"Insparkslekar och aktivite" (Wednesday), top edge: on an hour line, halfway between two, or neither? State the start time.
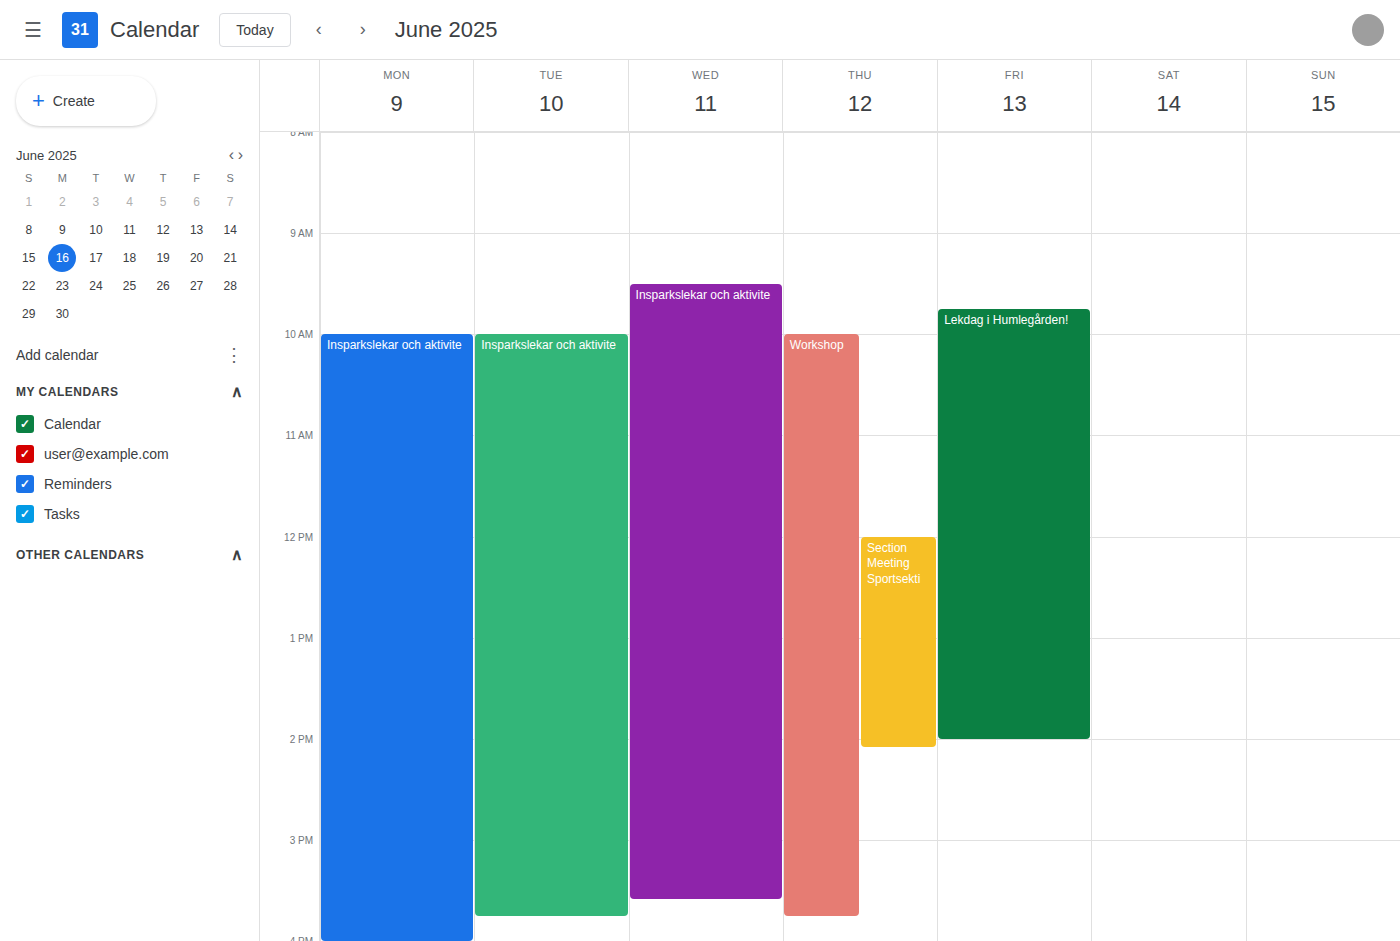
9:30 AM -- halfway between the 9 AM and 10 AM lines.